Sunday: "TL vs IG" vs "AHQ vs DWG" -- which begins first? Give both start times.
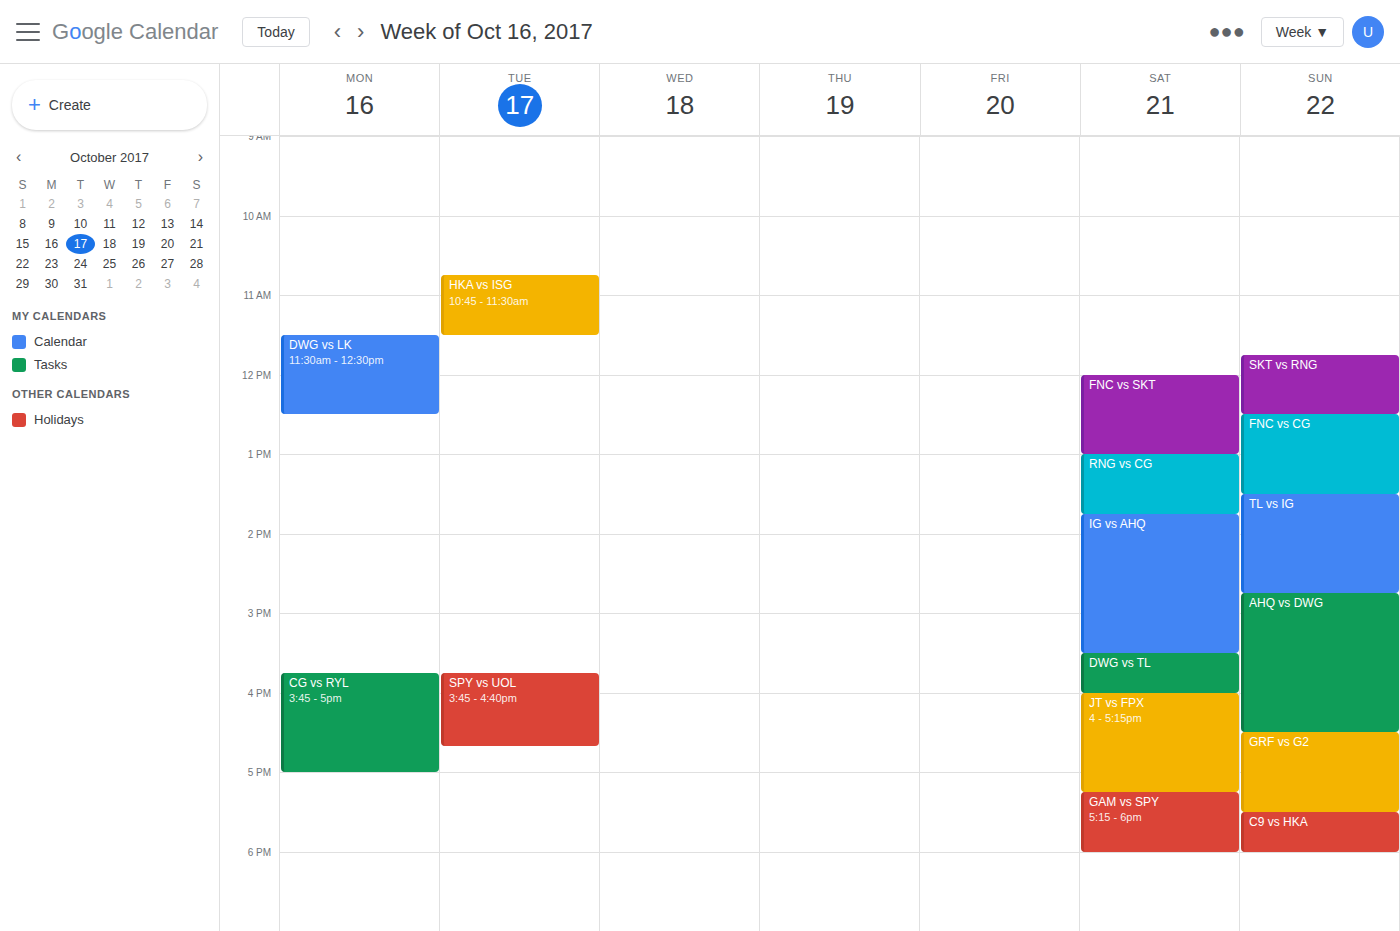
"TL vs IG" 1:30 PM; "AHQ vs DWG" 2:45 PM.